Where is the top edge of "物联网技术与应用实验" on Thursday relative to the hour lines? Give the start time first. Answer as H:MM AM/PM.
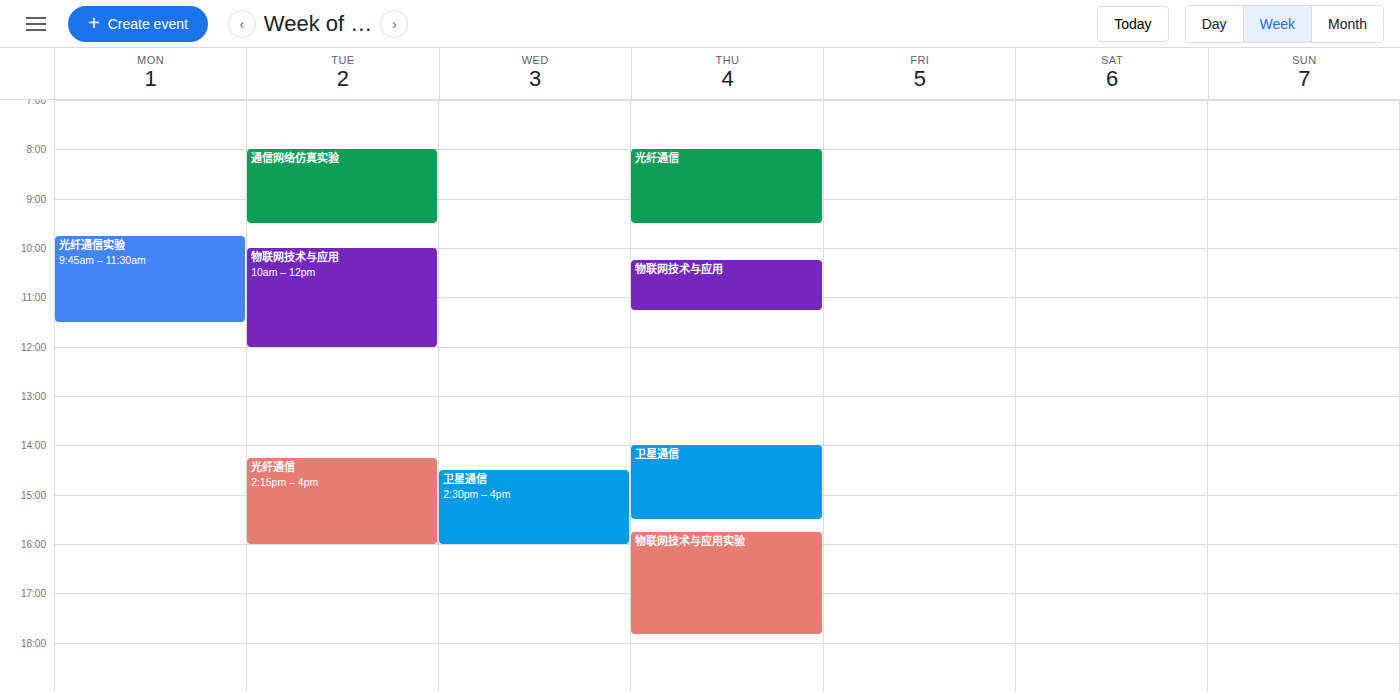
3:45 PM -- neither: three quarters of the way from the 3 PM line to the 4 PM line.